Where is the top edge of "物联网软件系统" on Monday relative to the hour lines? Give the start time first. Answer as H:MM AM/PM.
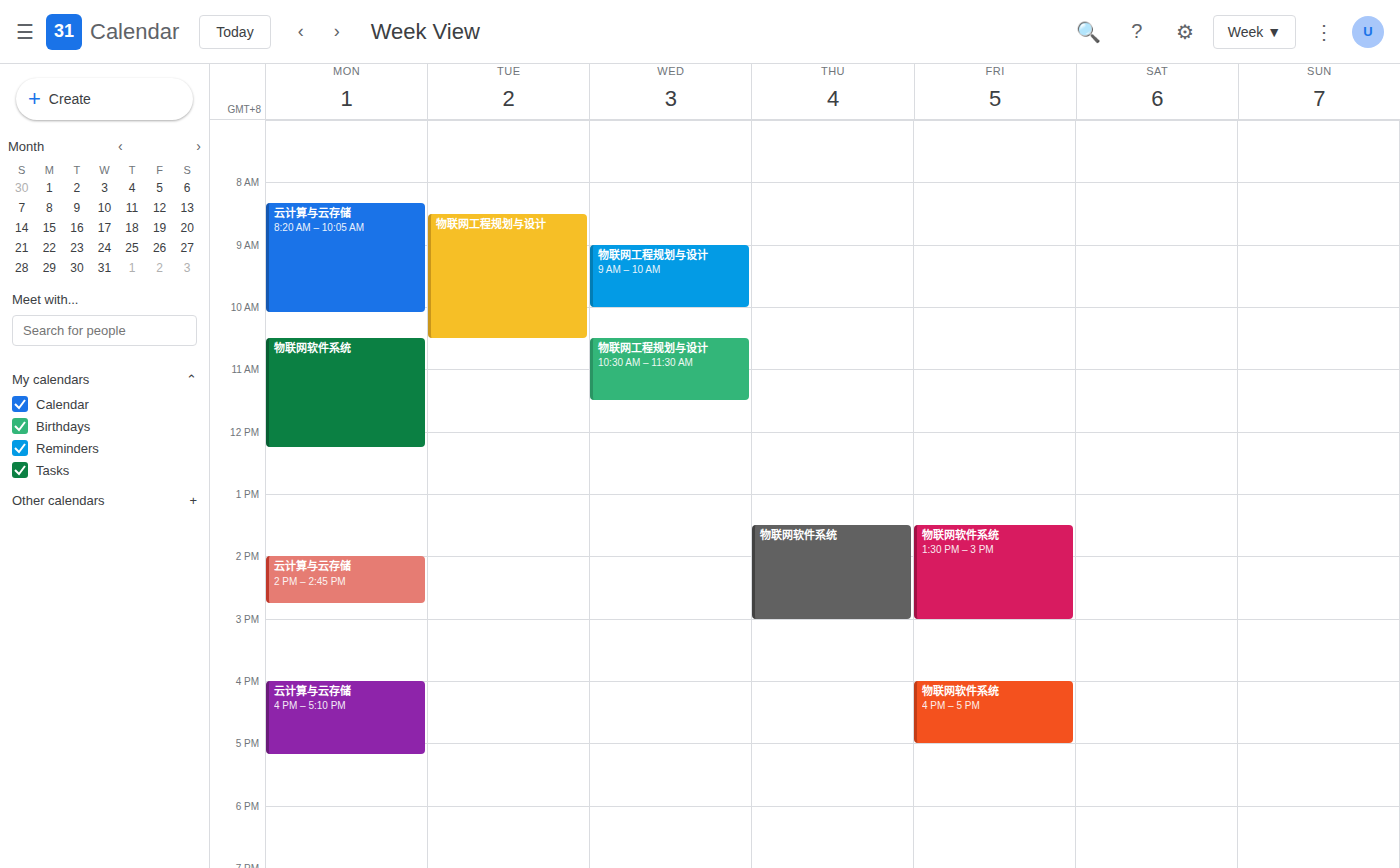
10:30 AM -- halfway between the 10 AM and 11 AM lines.